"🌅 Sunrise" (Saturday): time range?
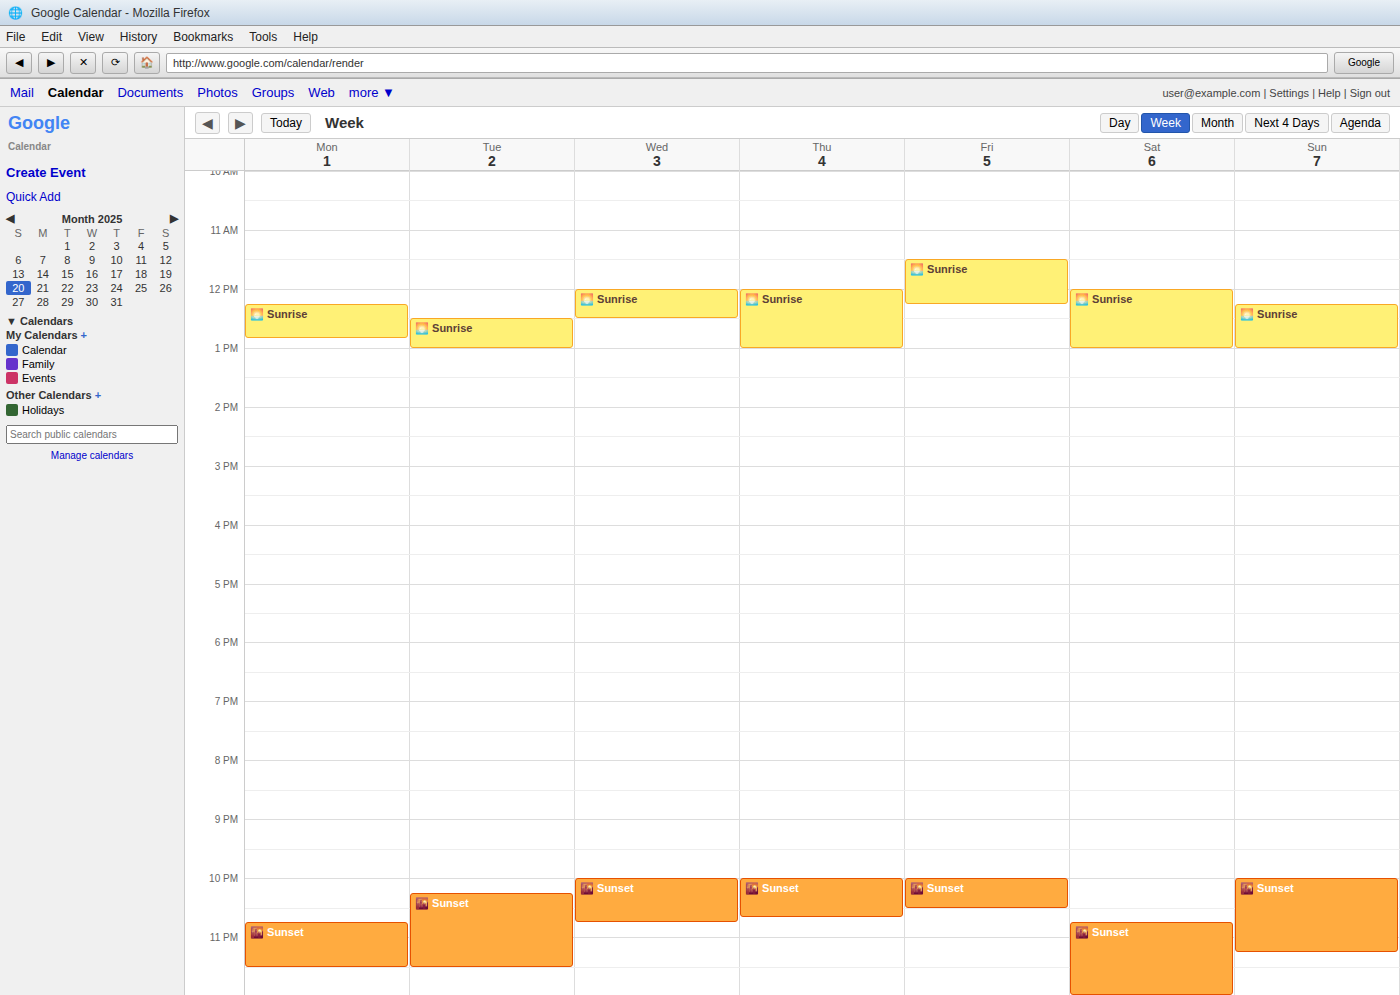
12:00 to 13:00